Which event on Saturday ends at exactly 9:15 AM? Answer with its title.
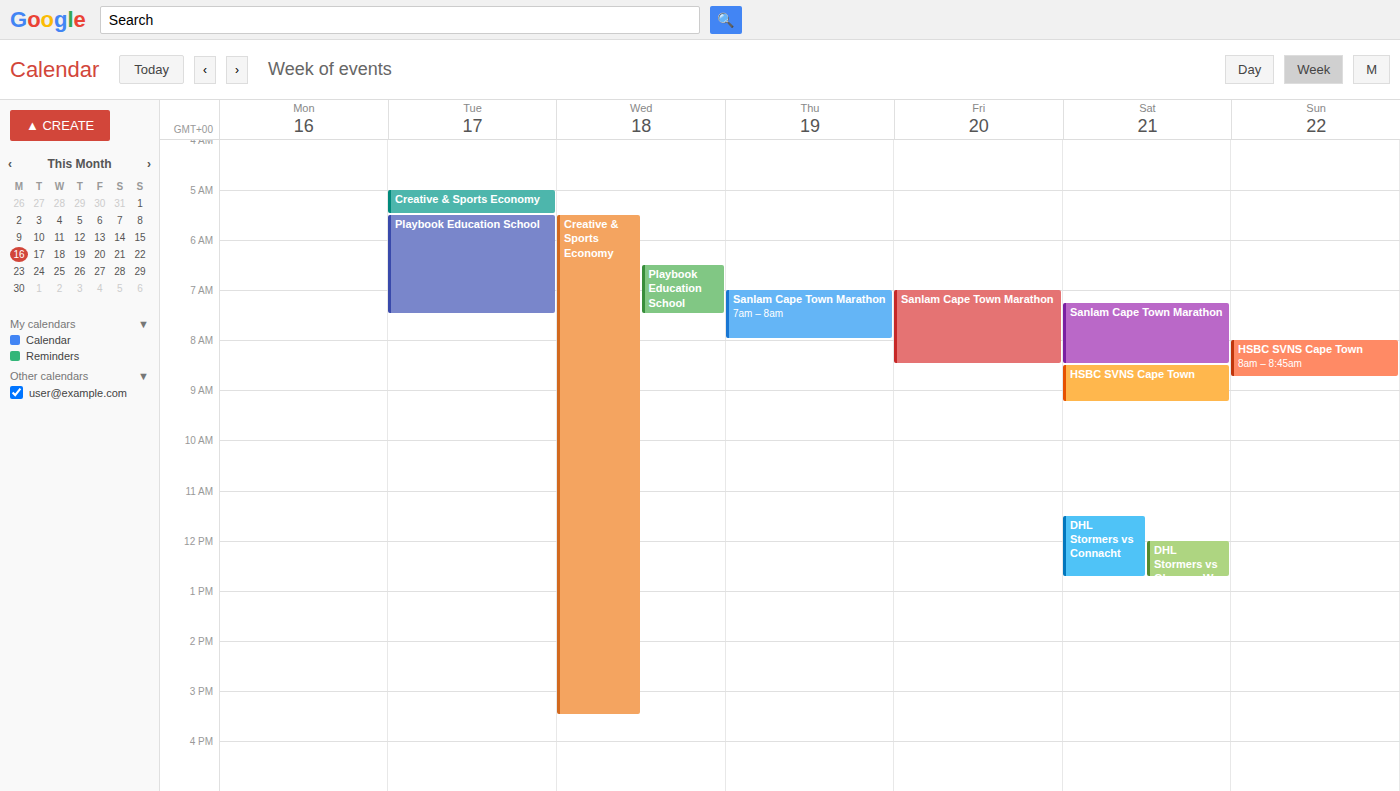
"HSBC SVNS Cape Town"